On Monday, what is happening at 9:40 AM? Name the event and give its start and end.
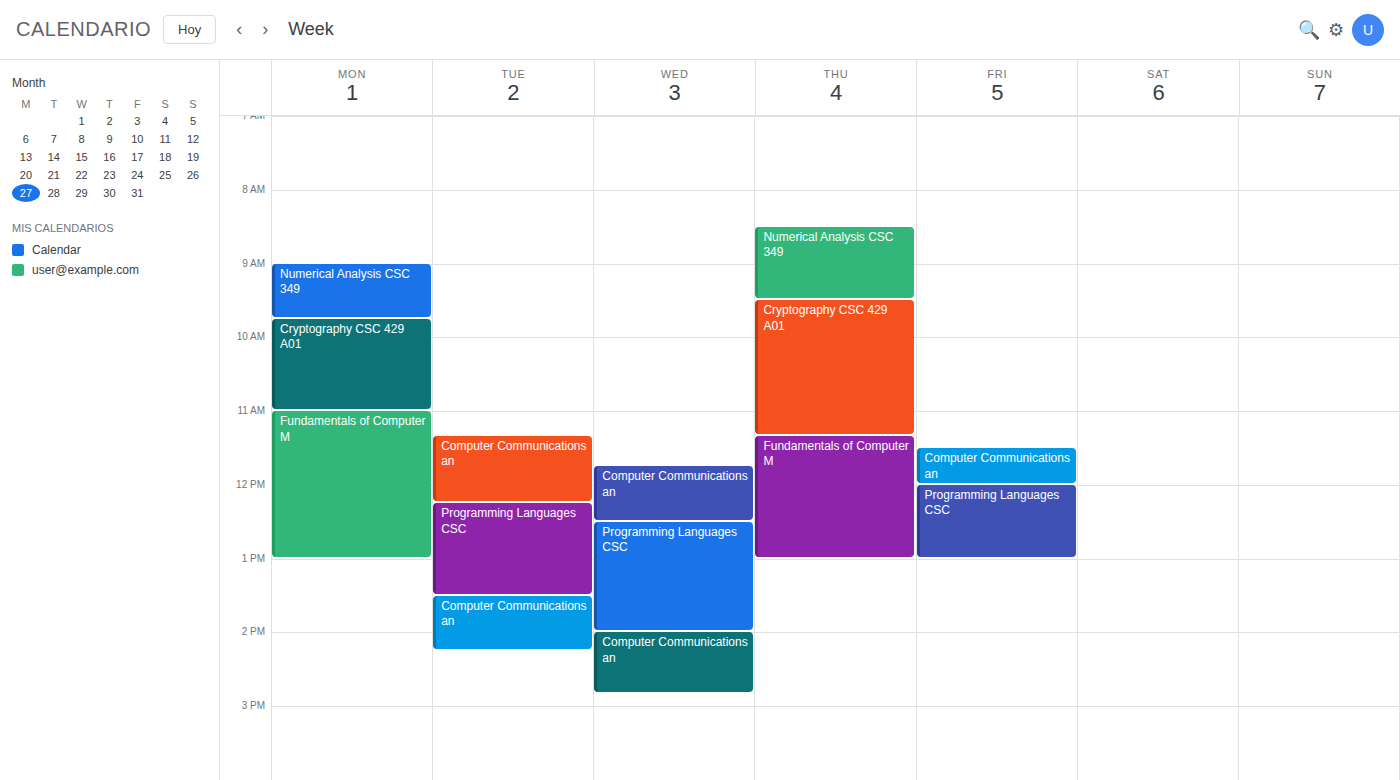
"Numerical Analysis CSC 349", 9:00 AM to 9:45 AM